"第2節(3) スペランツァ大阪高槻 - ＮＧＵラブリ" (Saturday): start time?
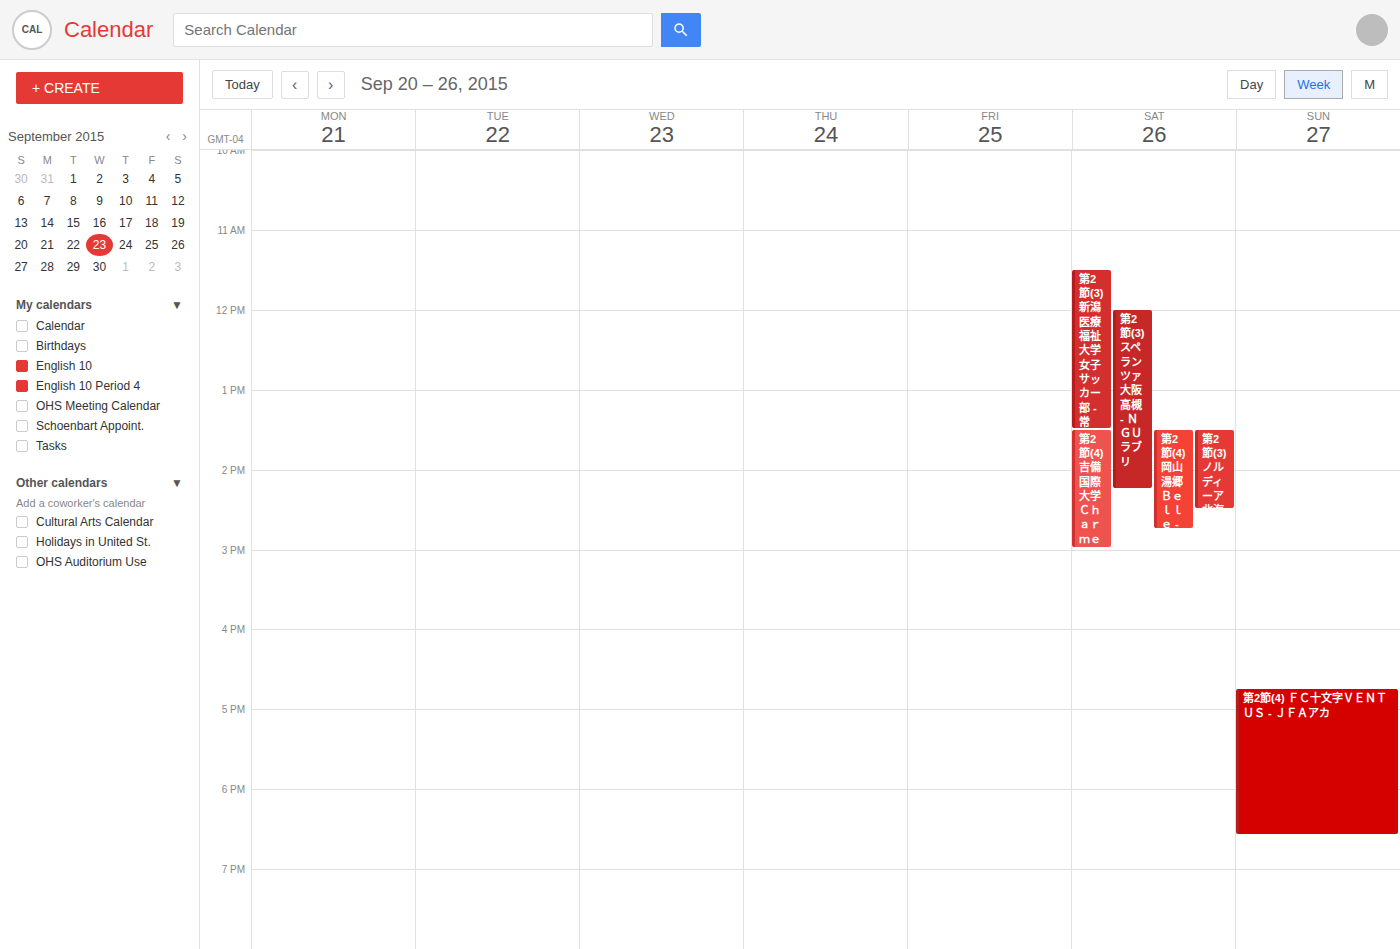
12:00 PM